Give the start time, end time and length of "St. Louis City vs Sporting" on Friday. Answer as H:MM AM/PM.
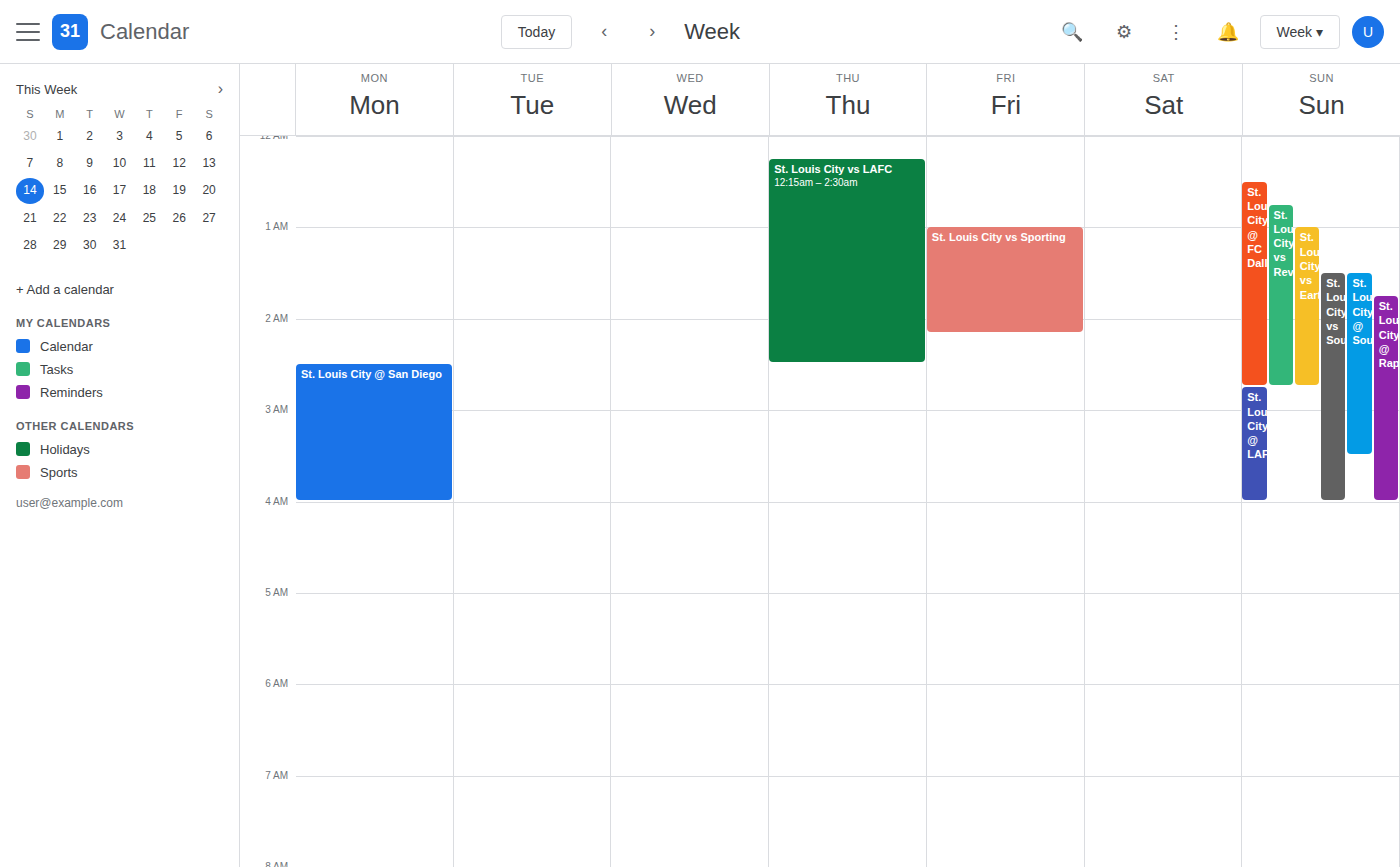
1:00 AM to 2:10 AM, 1 hour 10 minutes